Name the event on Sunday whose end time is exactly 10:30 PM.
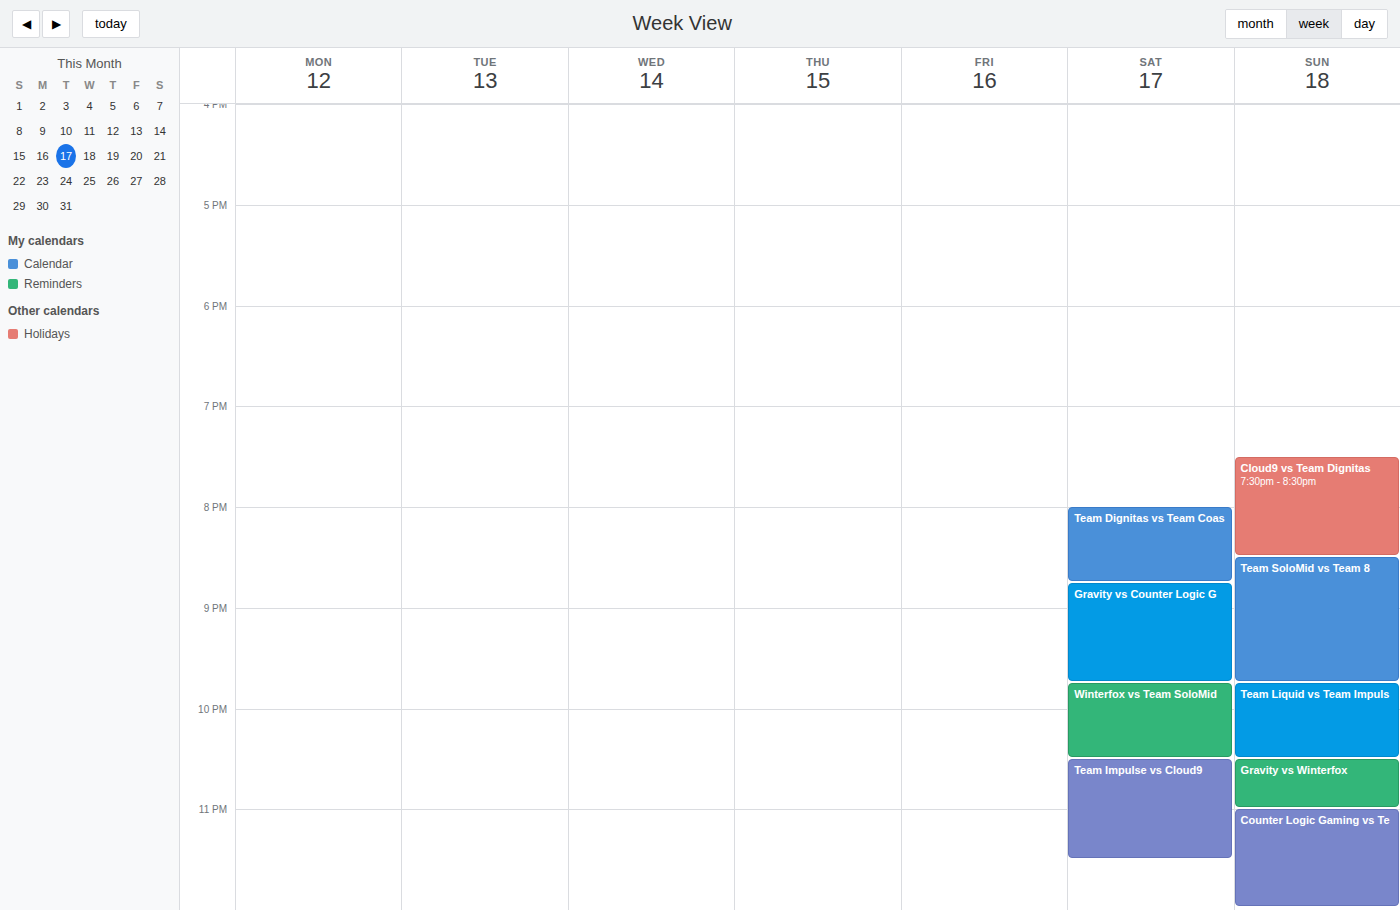
"Team Liquid vs Team Impuls"